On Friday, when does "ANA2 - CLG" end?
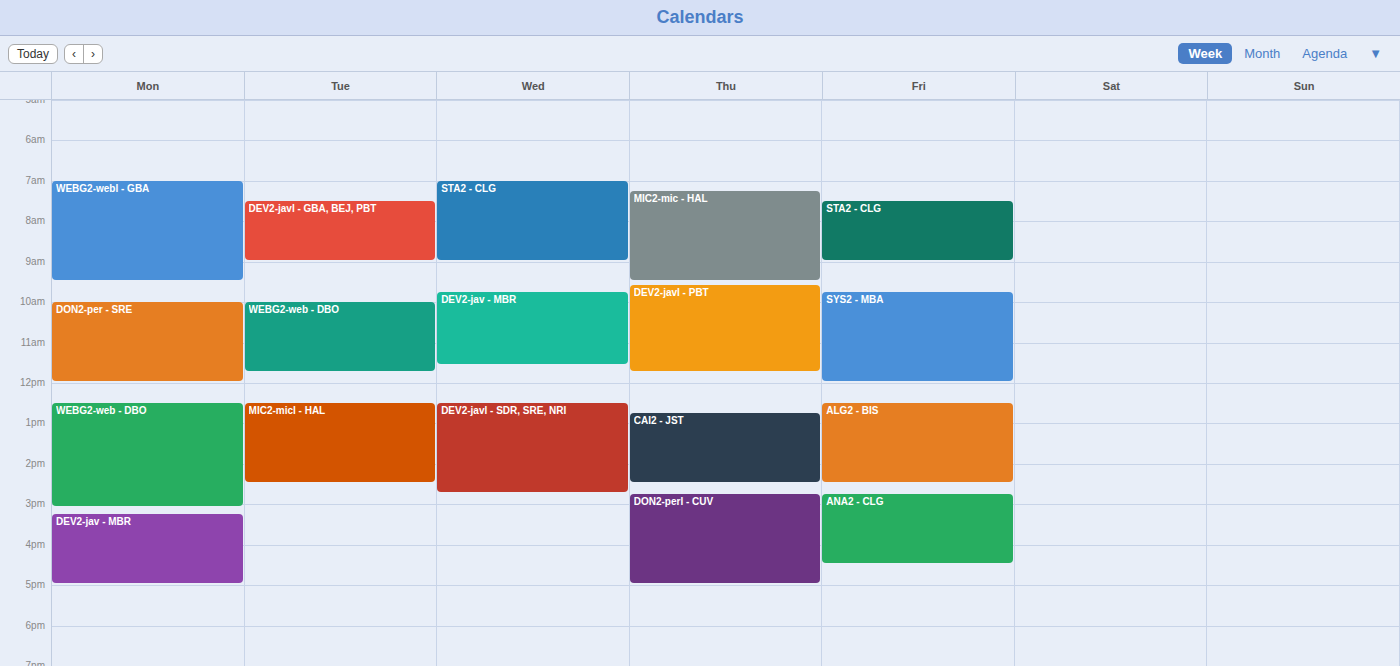
4:30 PM